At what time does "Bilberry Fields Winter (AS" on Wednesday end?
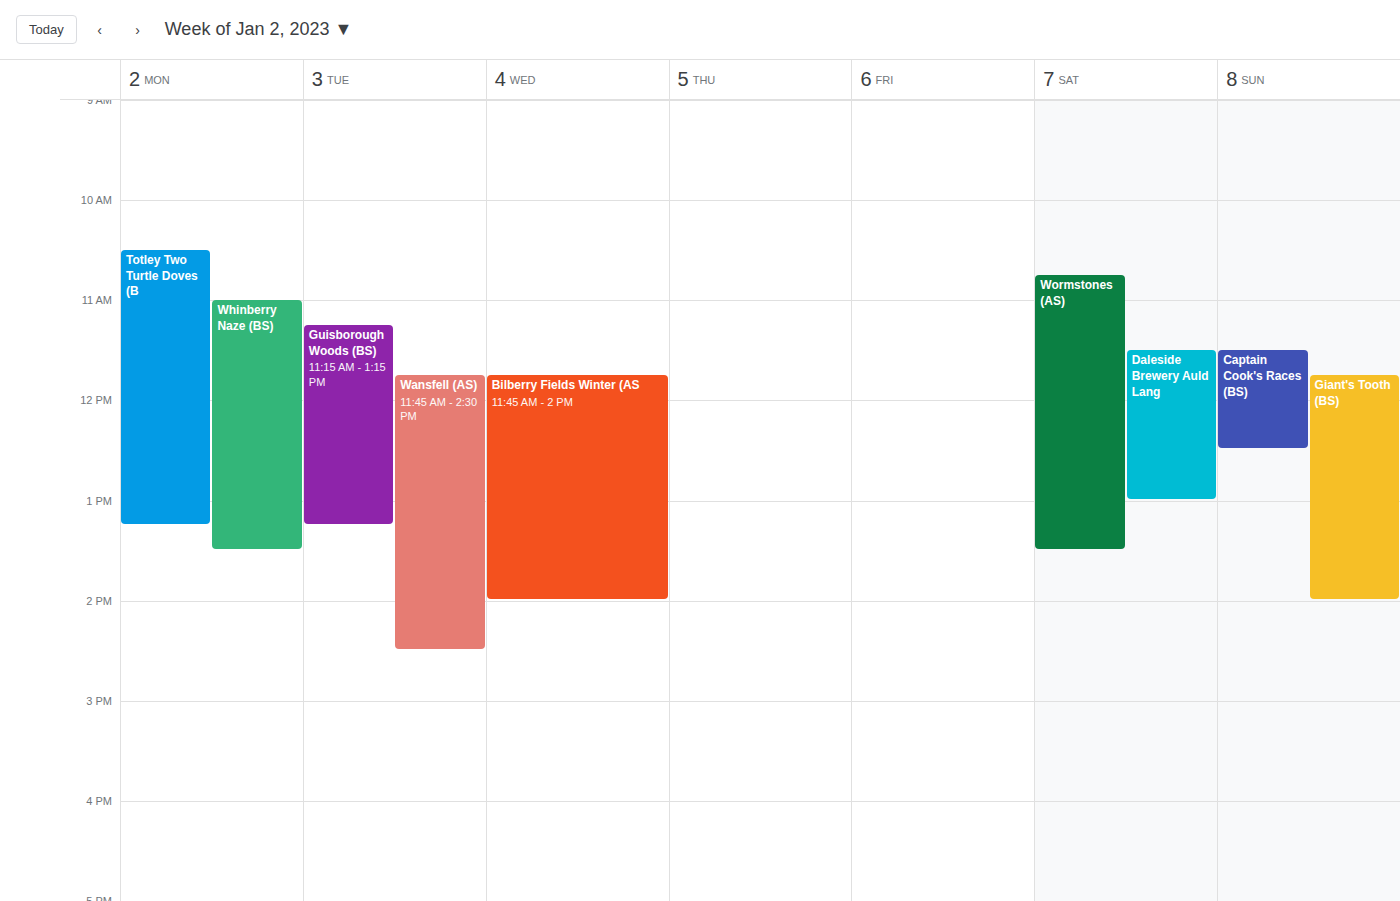
2:00 PM